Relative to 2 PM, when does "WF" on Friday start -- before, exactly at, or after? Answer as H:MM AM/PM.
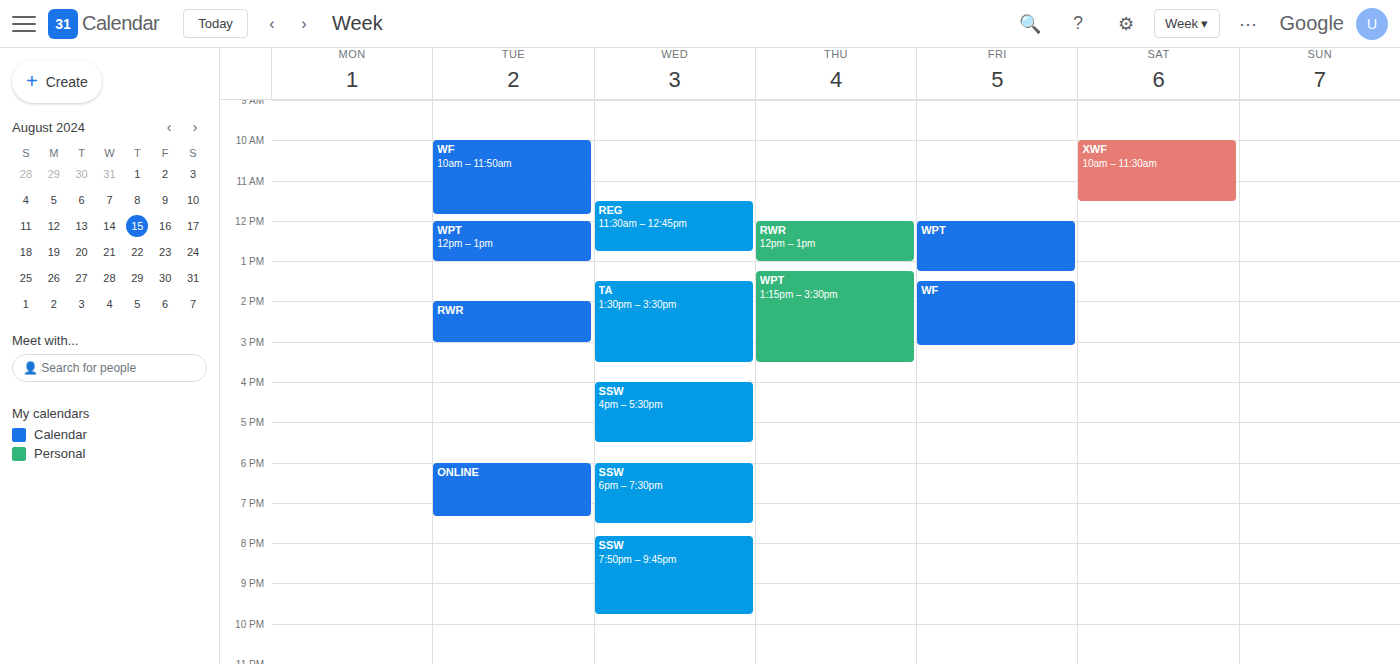
1:30 PM -- before 2 PM, 30 minutes above the 2 PM line.